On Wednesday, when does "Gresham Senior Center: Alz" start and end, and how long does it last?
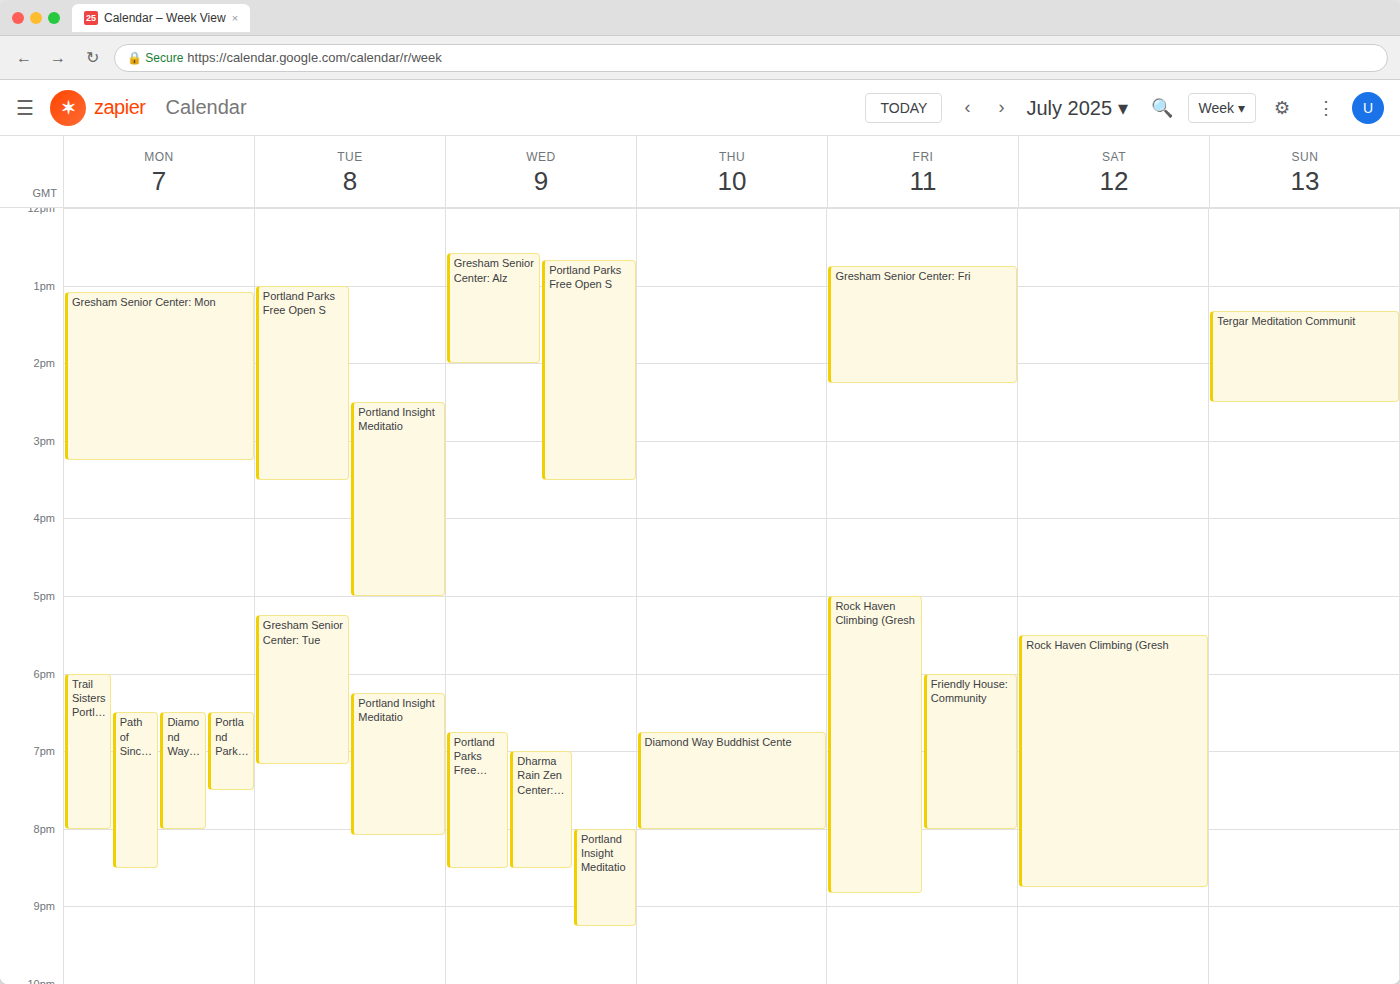
12:35 PM to 2:00 PM, 1 hour 25 minutes